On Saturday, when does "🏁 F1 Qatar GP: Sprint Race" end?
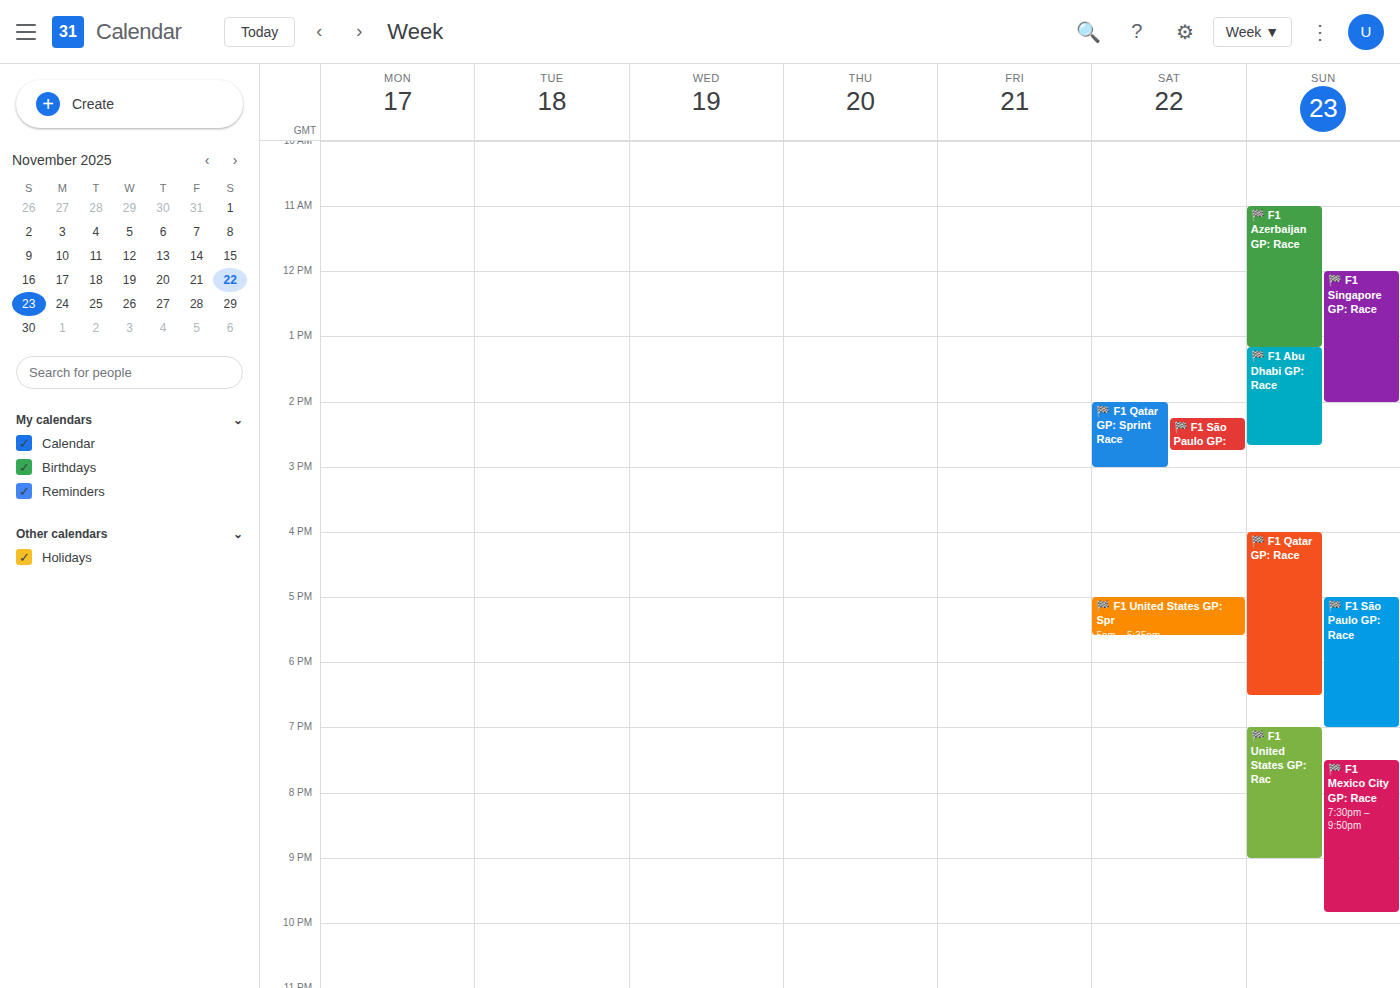
3:00 PM